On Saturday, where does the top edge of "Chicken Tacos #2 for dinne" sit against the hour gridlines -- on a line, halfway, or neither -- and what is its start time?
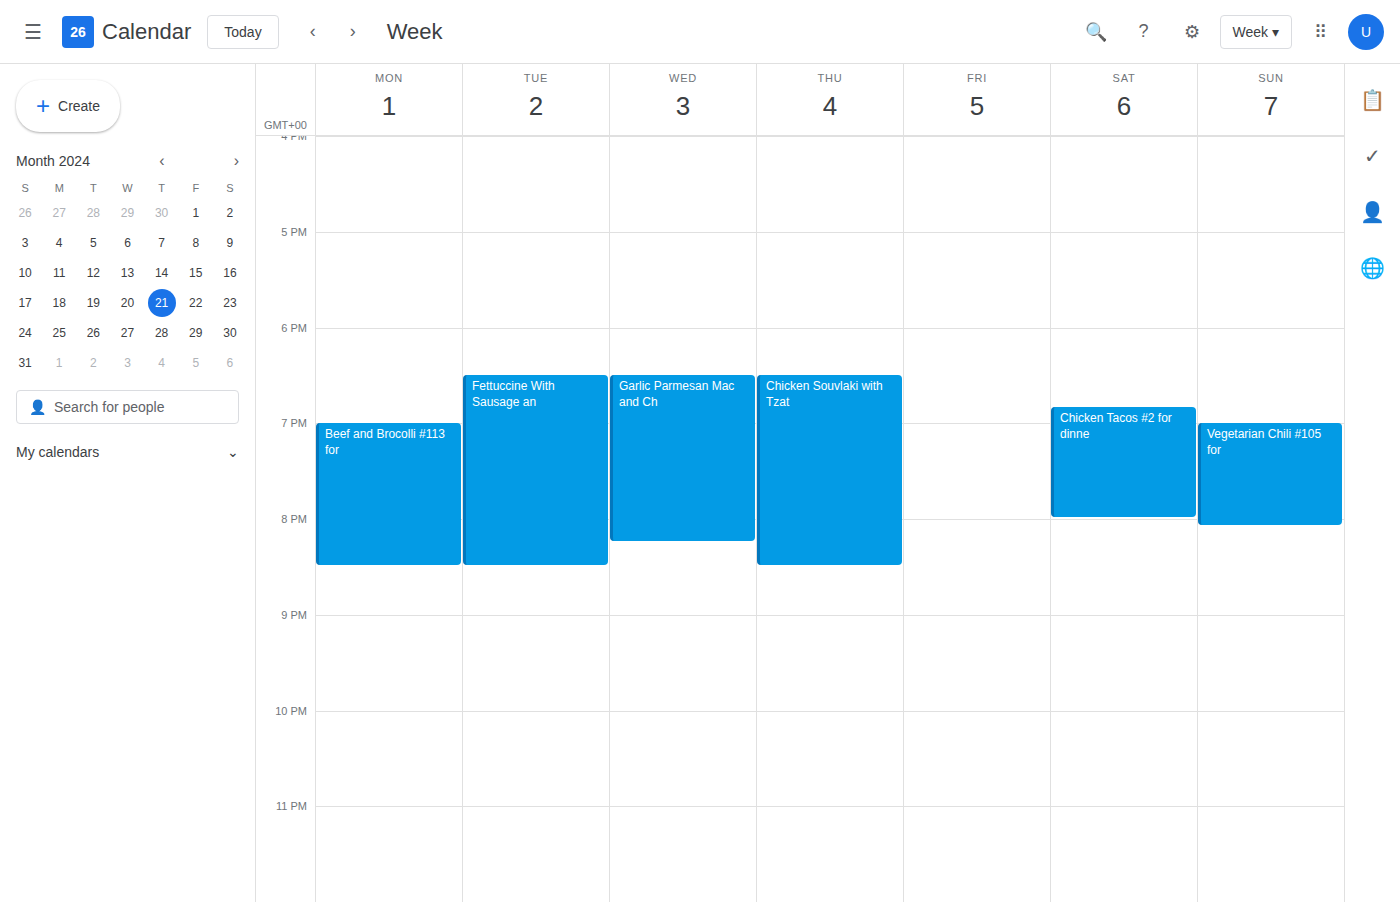
6:50 PM -- neither: 50 minutes below the 6 PM line and 10 minutes above the 7 PM line.